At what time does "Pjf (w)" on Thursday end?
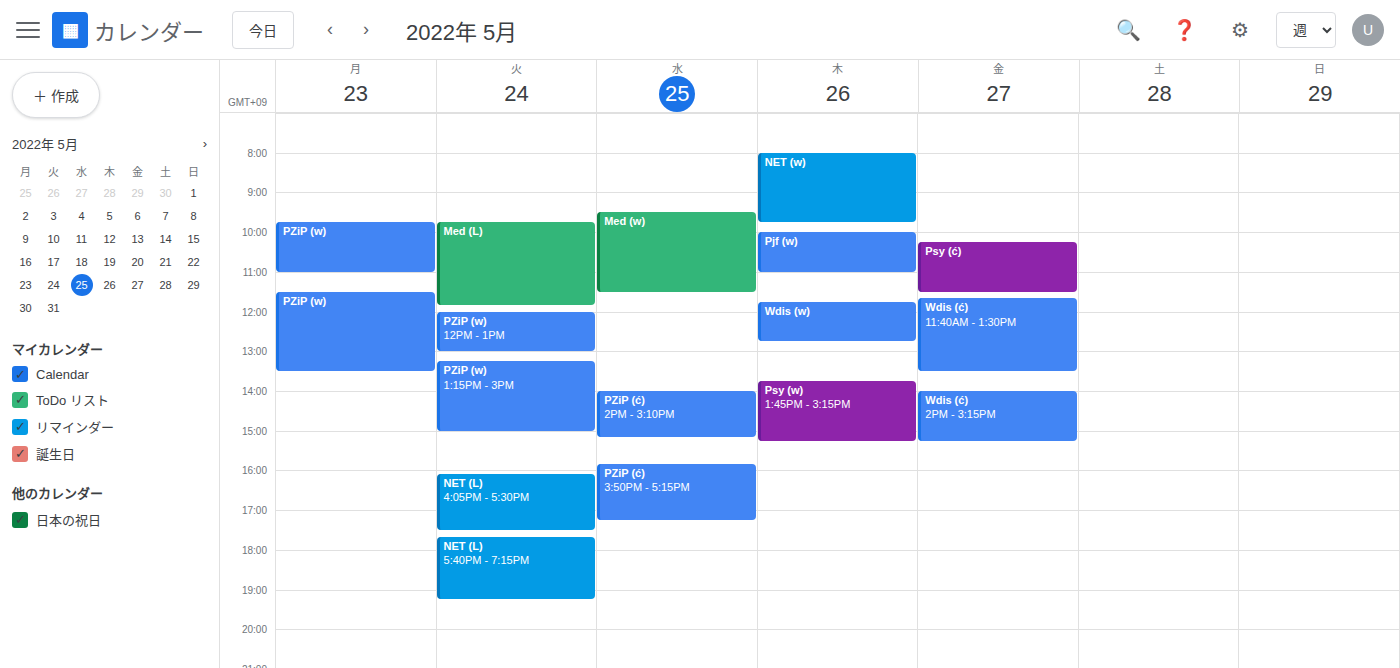
11:00